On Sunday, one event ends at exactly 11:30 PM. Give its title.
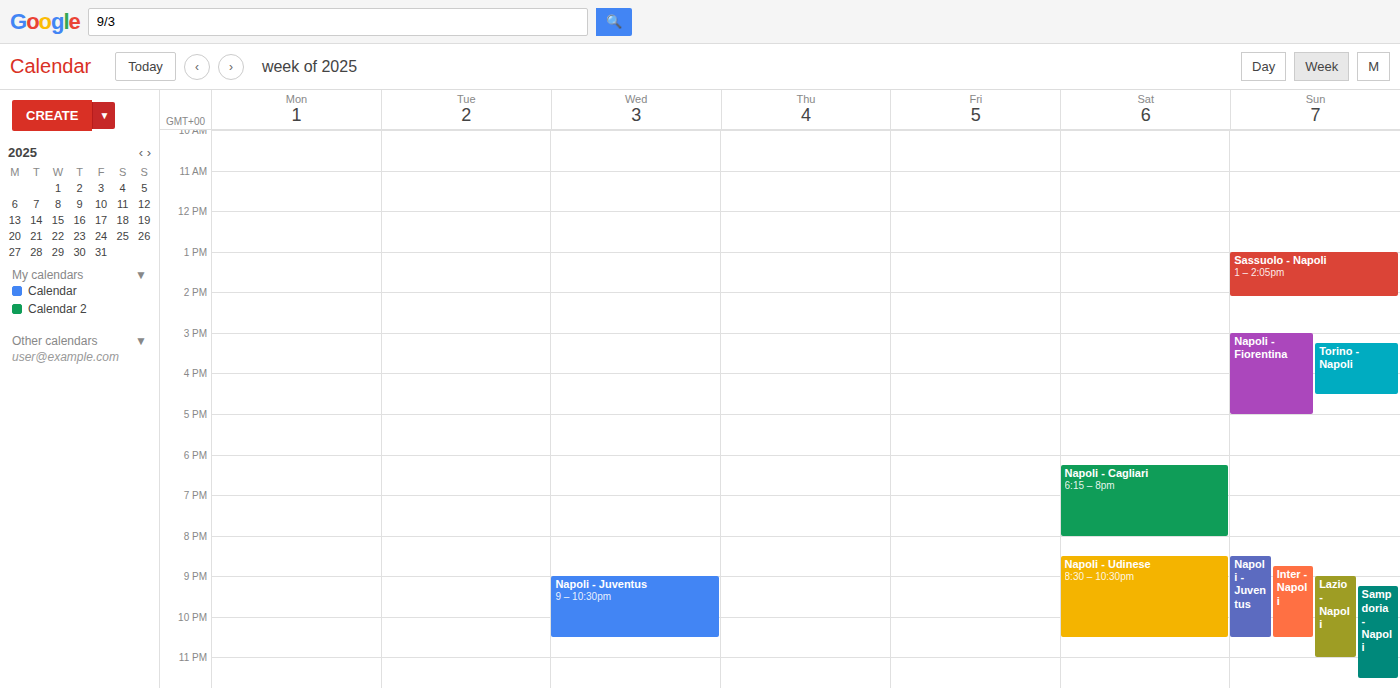
"Sampdoria - Napoli"